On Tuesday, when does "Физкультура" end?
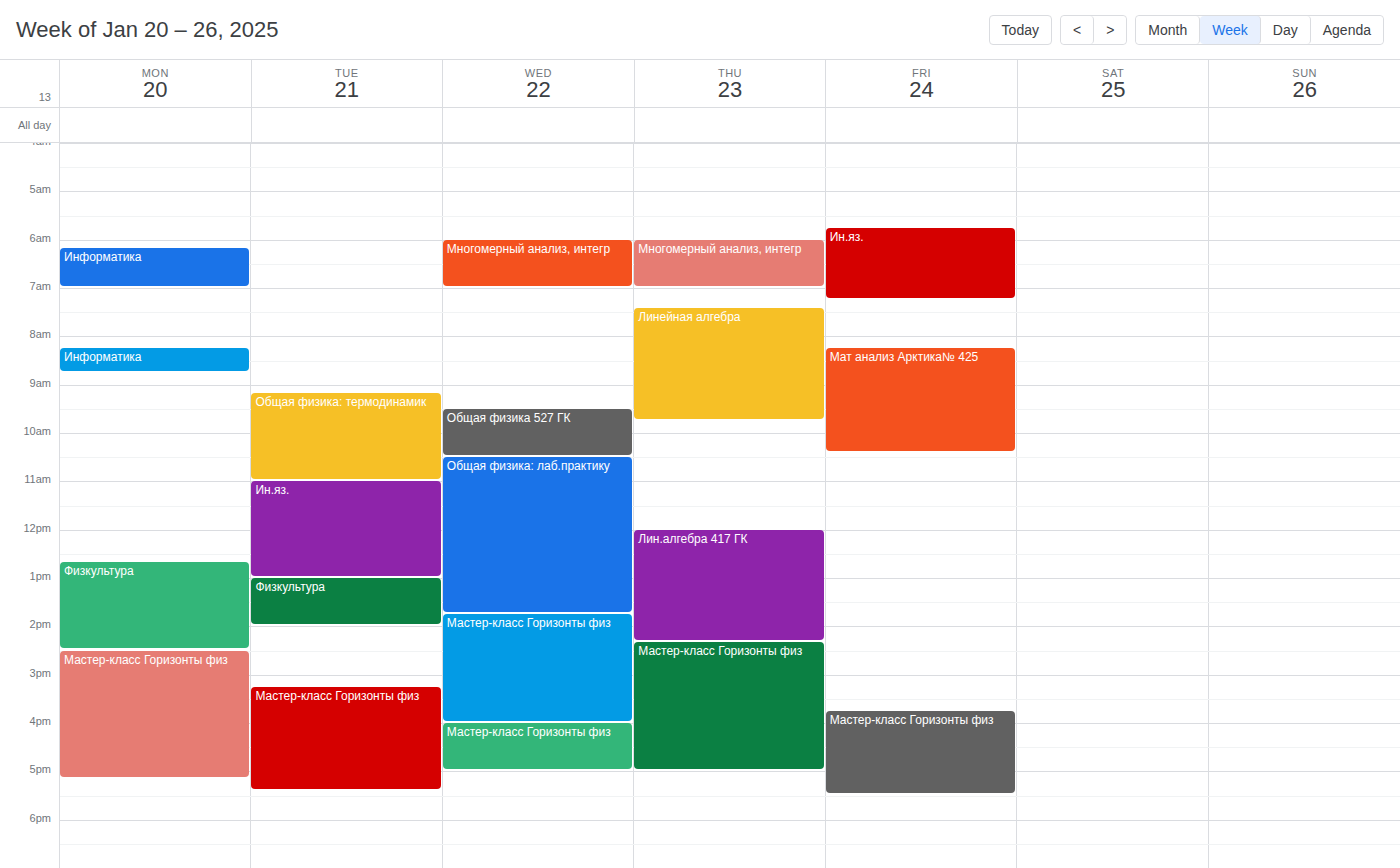
2:00 PM